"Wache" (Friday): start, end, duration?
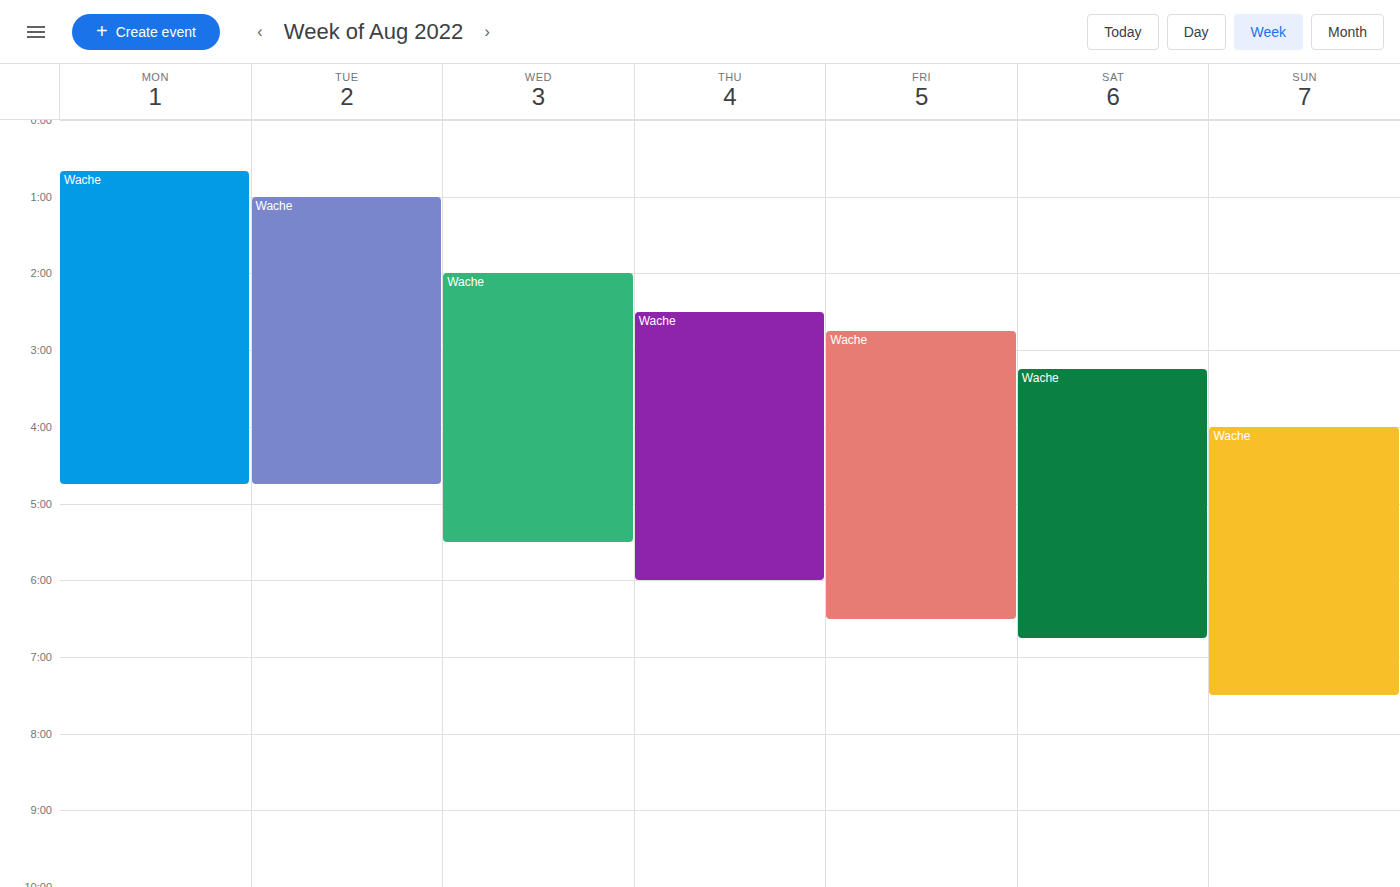
02:45 to 06:30, 3 hours 45 minutes